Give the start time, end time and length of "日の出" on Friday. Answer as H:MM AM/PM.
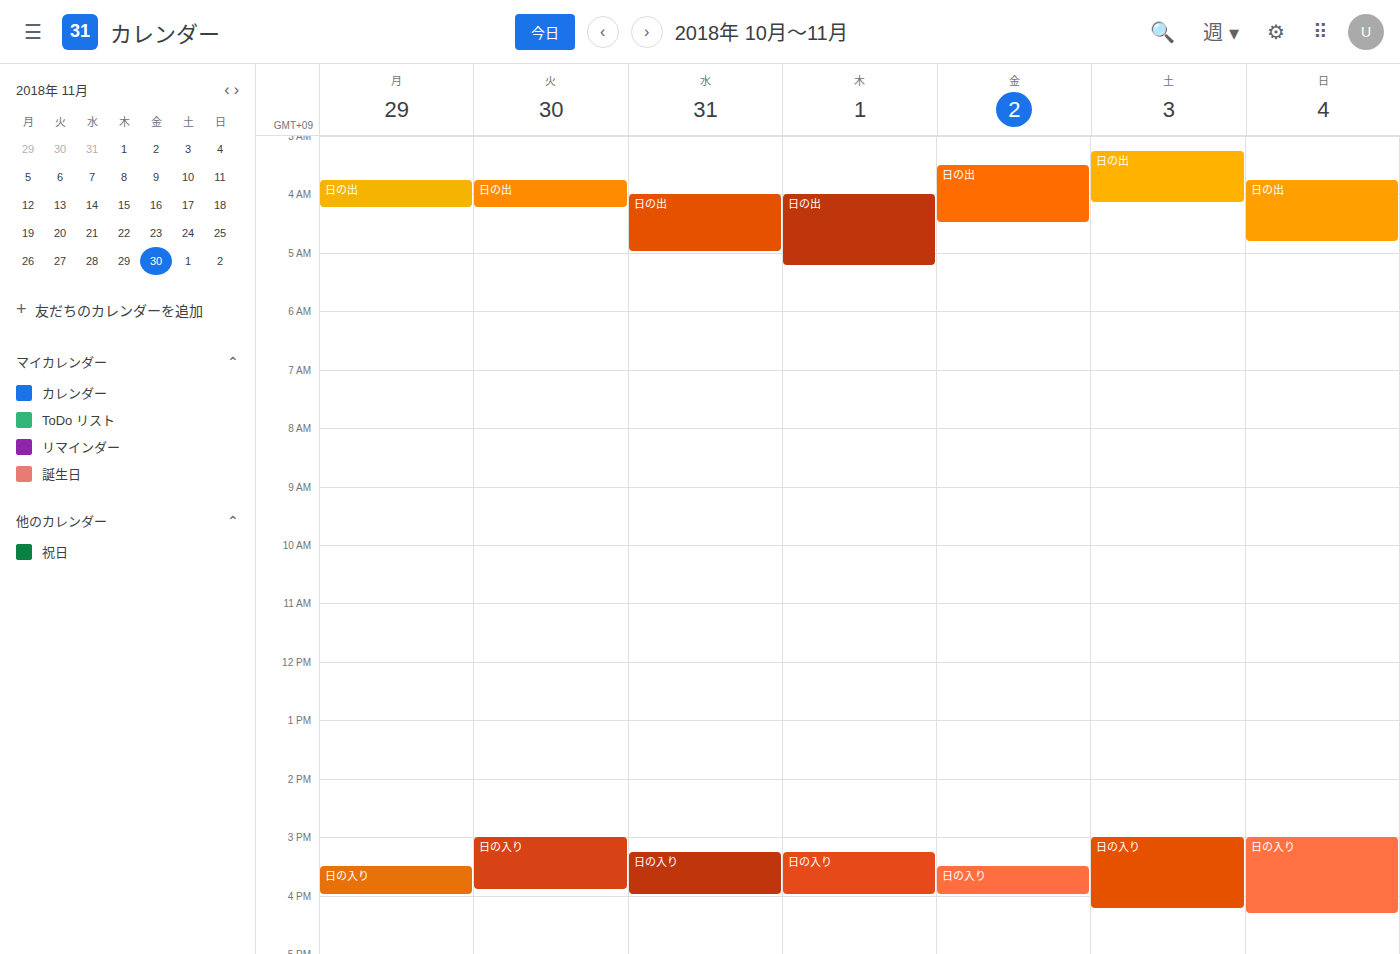
3:30 AM to 4:30 AM, 1 hour